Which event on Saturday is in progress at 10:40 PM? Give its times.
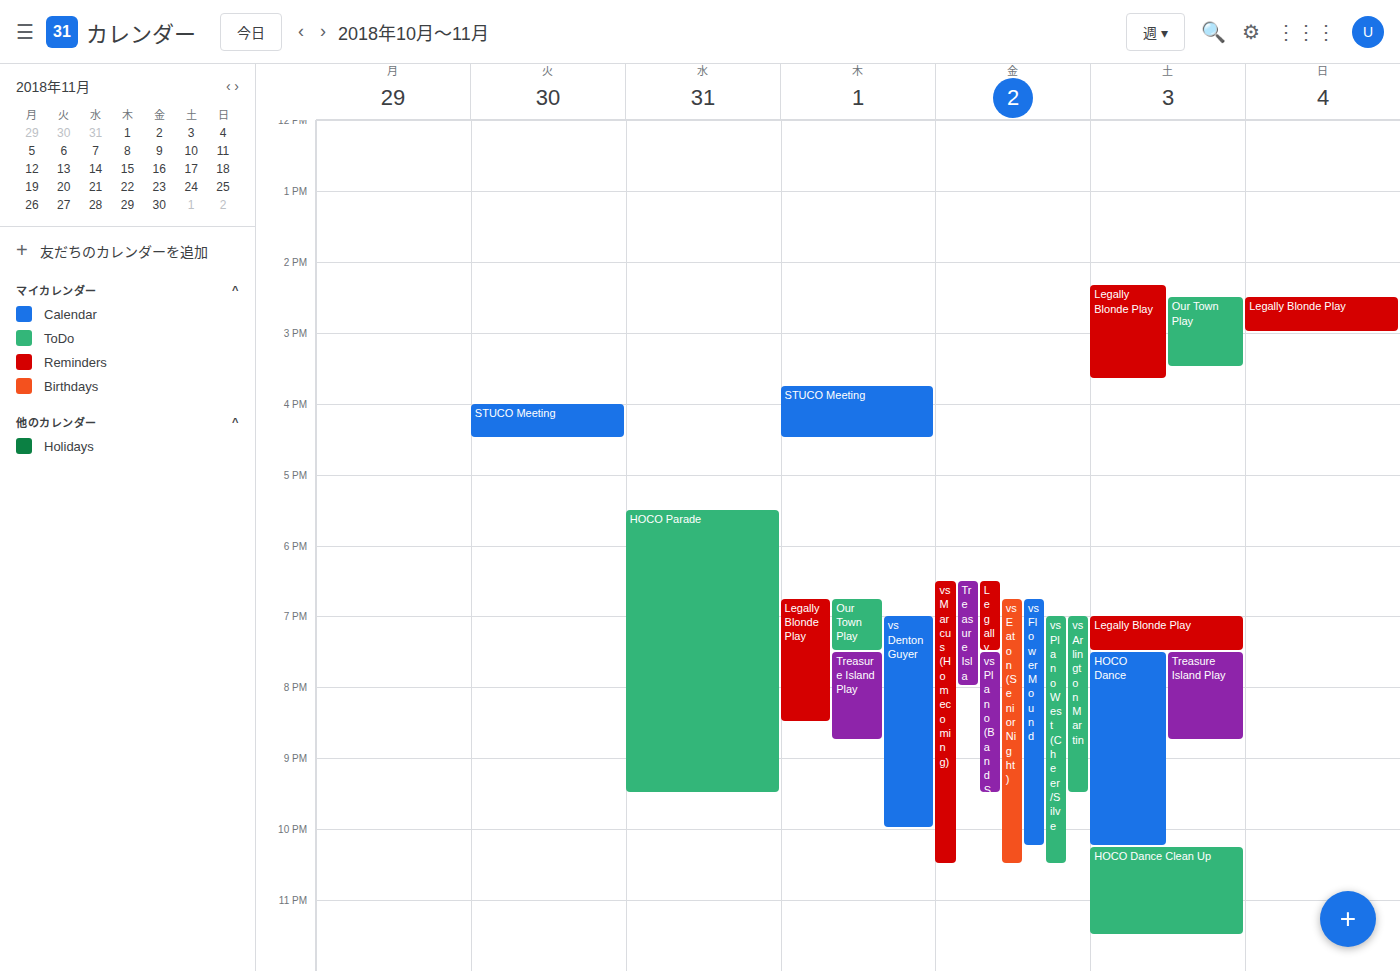
"HOCO Dance Clean Up", 10:15 PM to 11:30 PM